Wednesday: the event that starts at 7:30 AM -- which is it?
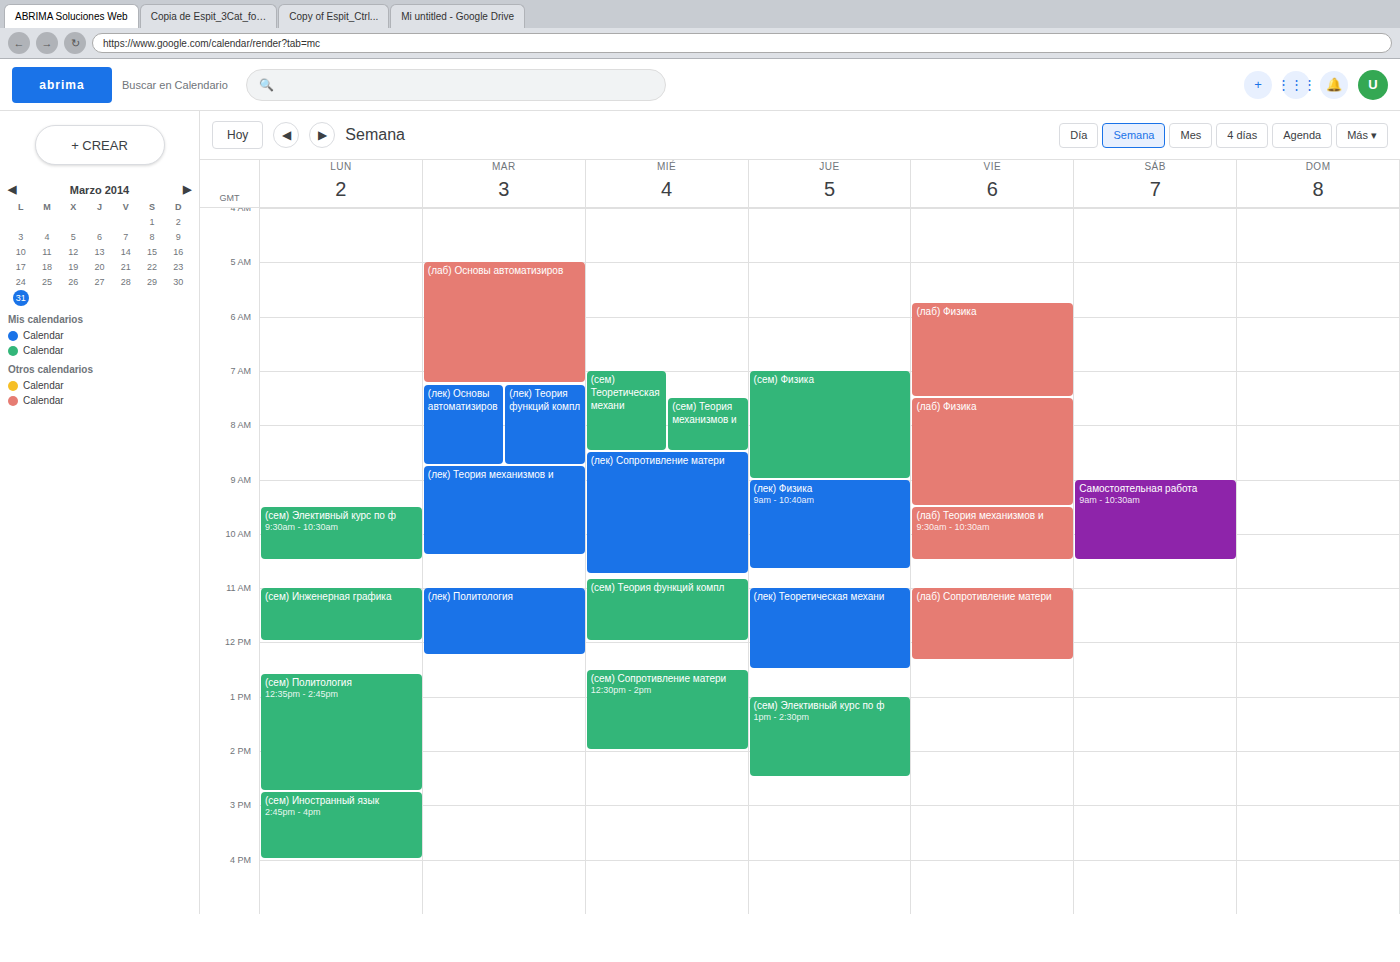
"(сем) Теория механизмов и"